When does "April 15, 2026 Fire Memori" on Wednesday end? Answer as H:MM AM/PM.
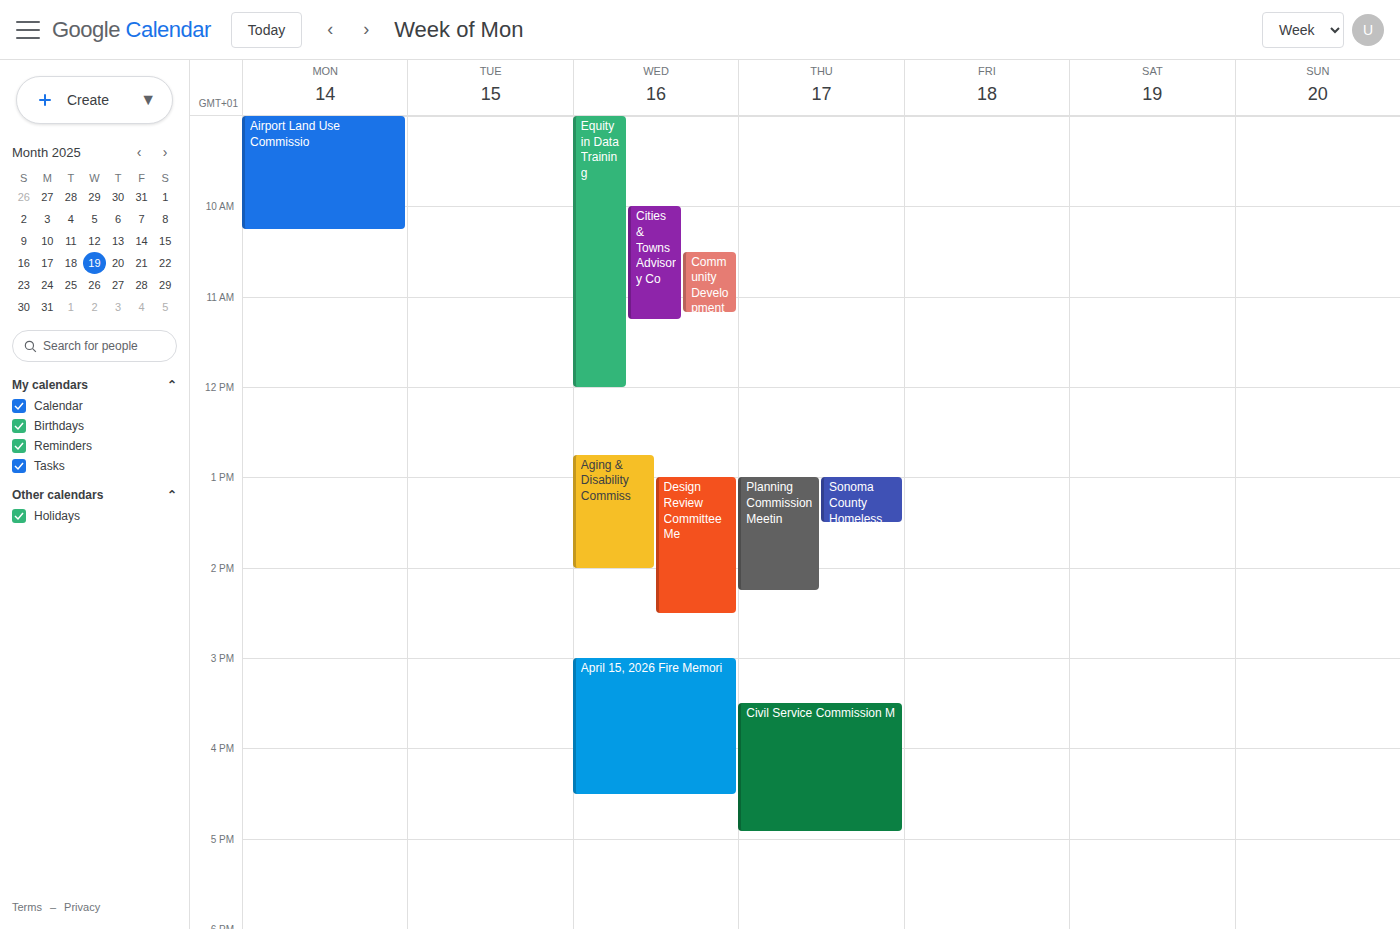
4:30 PM